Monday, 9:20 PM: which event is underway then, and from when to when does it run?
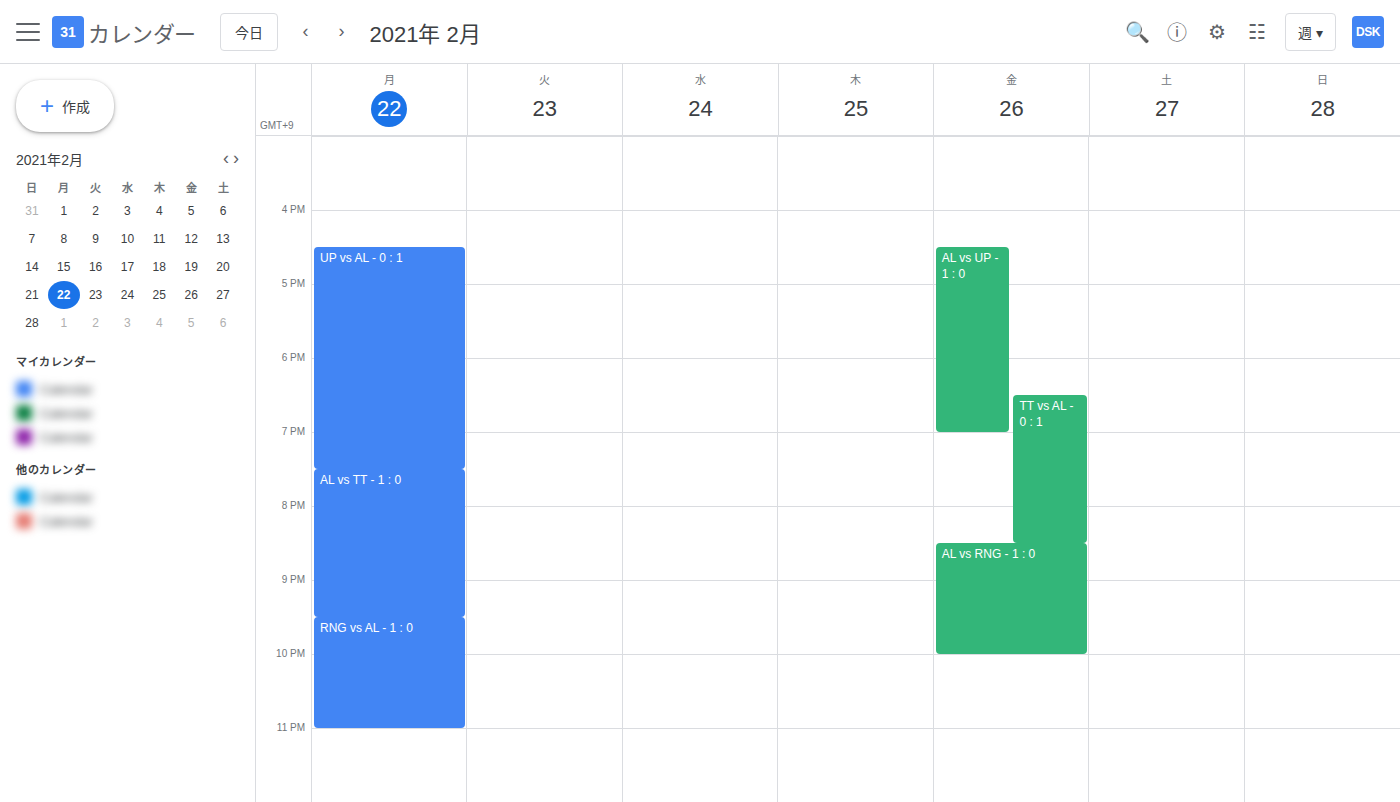
"AL vs TT - 1 : 0", 7:30 PM to 9:30 PM